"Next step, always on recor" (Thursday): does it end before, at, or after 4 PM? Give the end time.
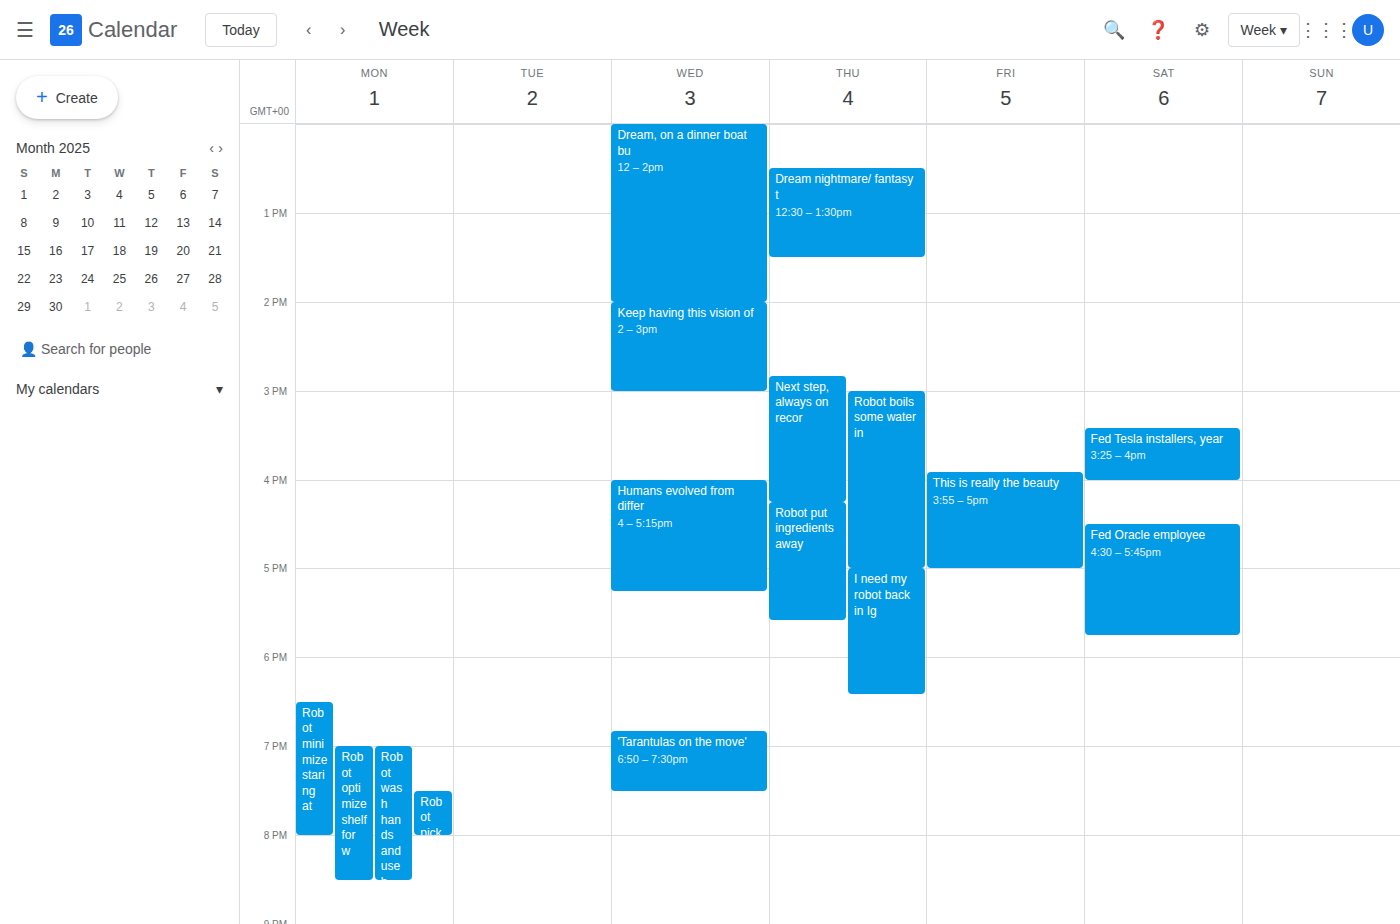
4:15 PM -- after 4 PM, 15 minutes below the 4 PM line.